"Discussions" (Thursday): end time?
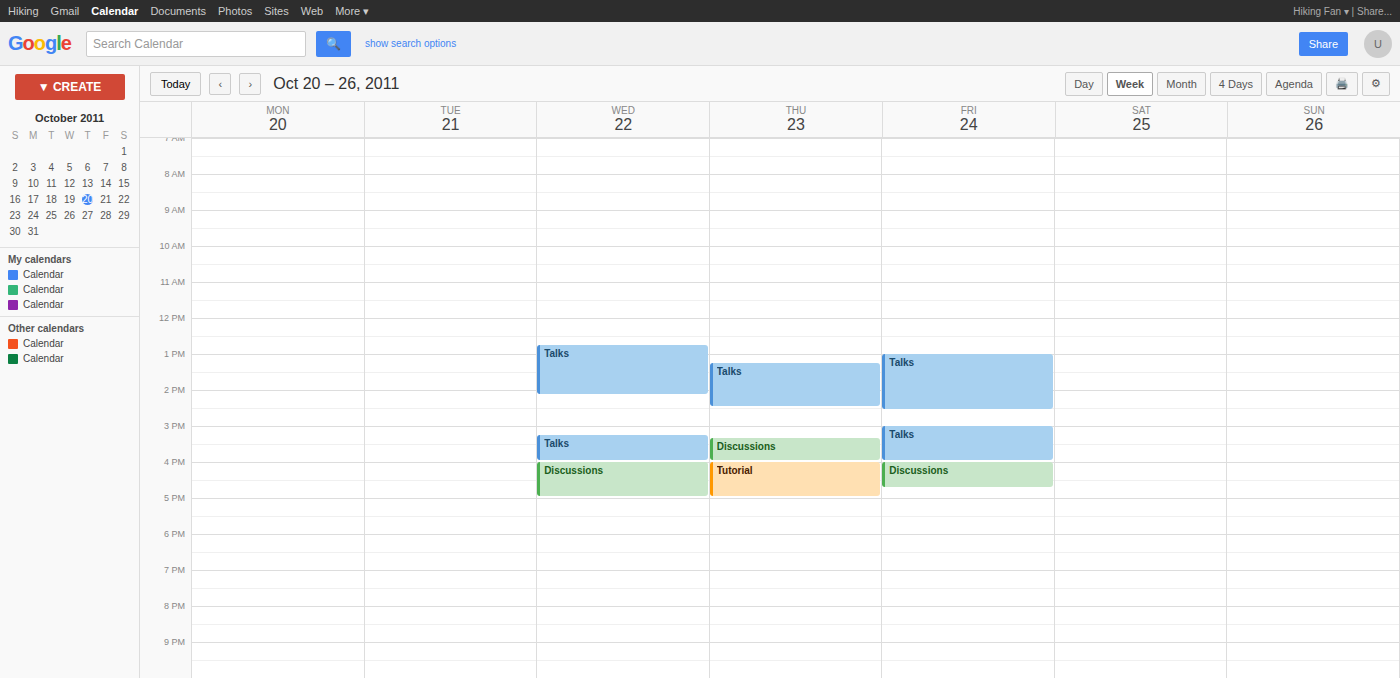
16:00